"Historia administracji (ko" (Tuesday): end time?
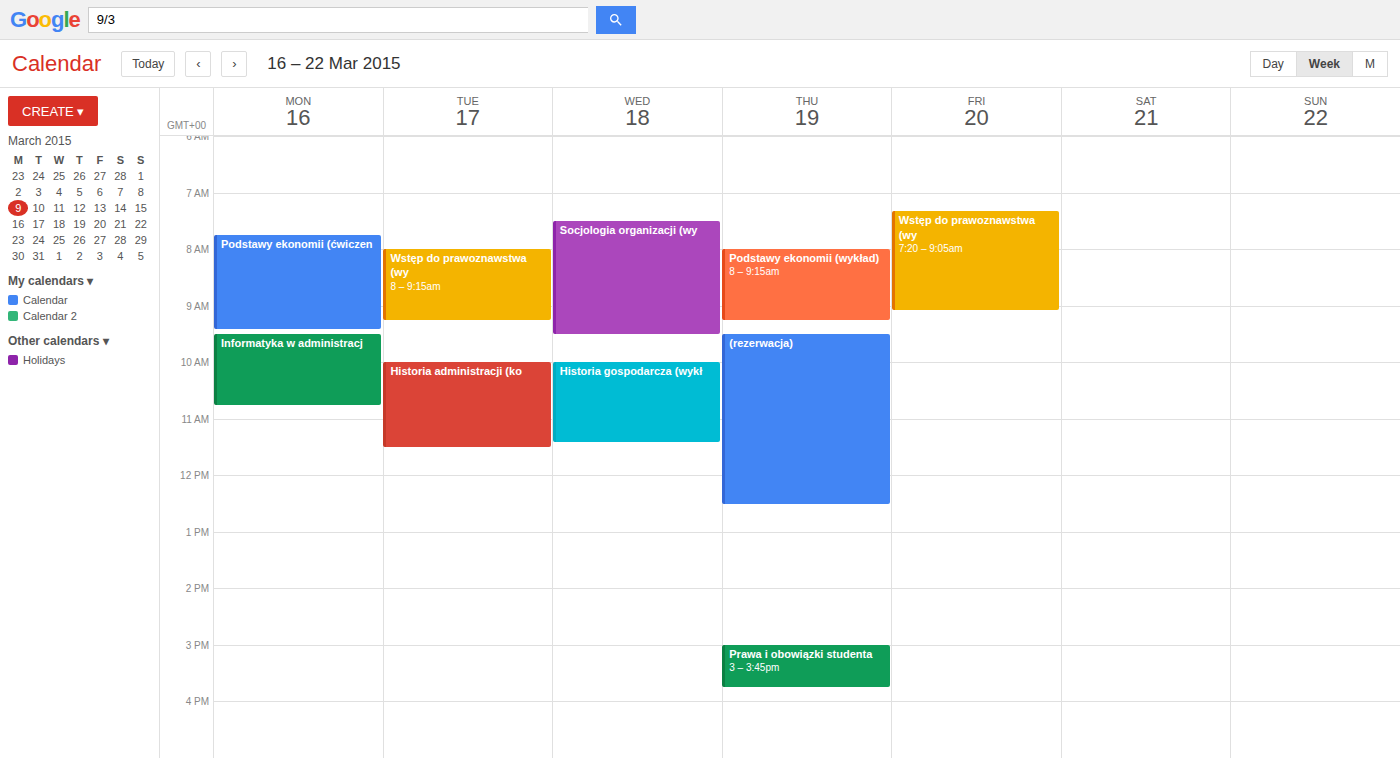
11:30 AM